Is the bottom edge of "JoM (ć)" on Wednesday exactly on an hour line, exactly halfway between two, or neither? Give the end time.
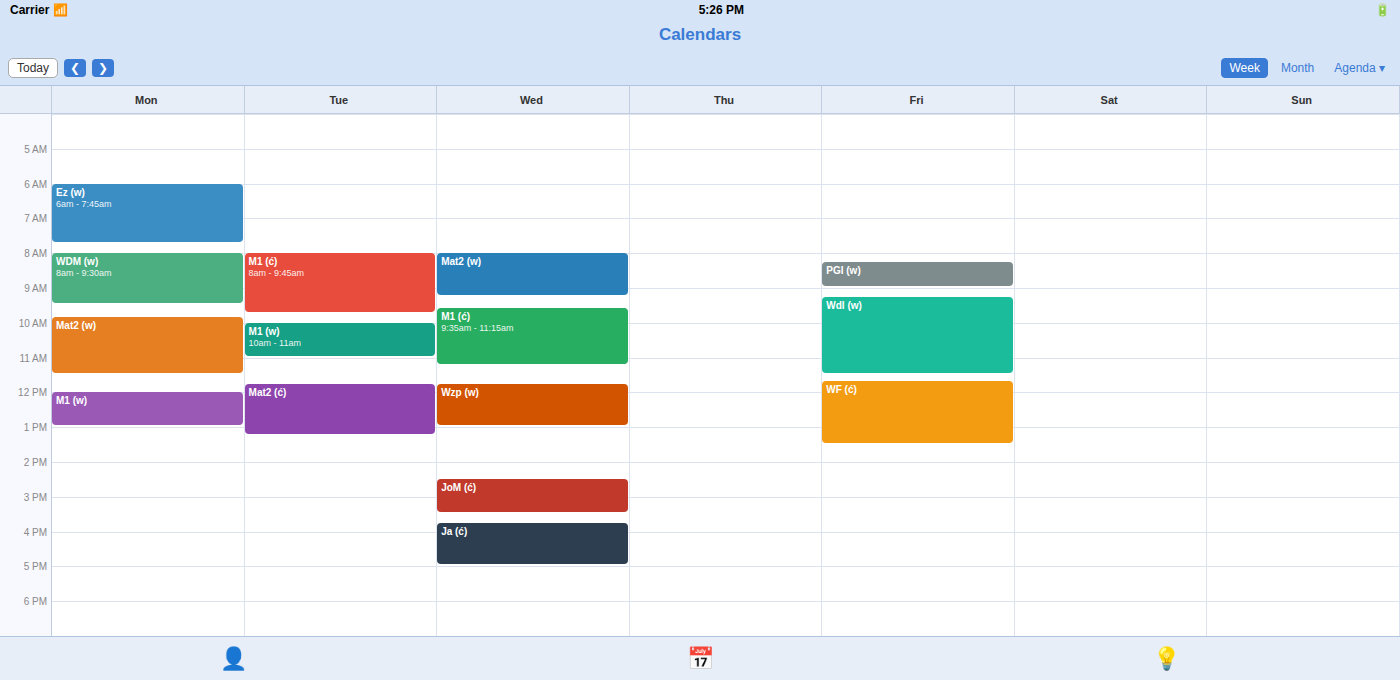
15:30 -- halfway between the 15:00 and 16:00 lines.